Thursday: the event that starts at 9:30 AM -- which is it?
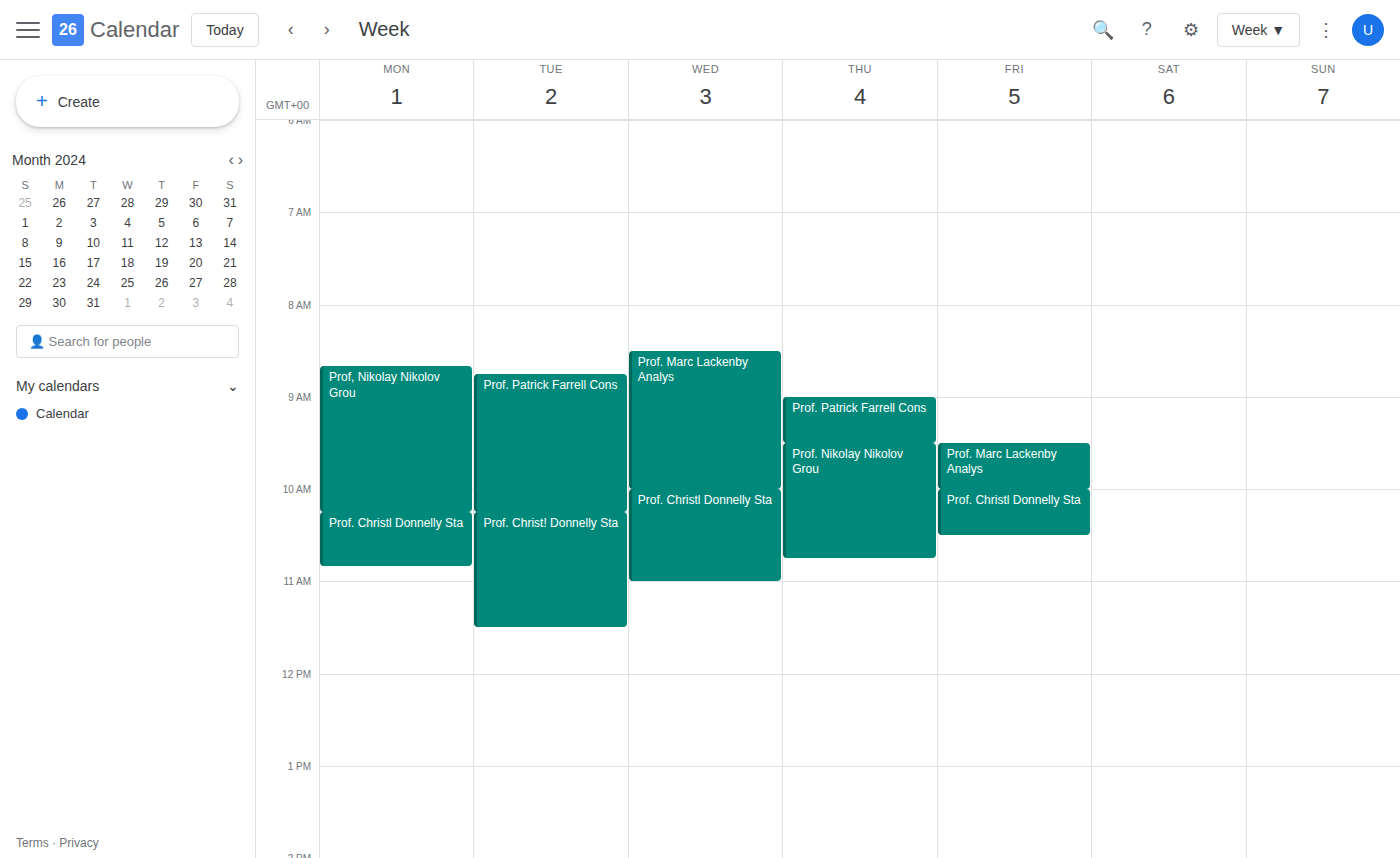
"Prof. Nikolay Nikolov Grou"